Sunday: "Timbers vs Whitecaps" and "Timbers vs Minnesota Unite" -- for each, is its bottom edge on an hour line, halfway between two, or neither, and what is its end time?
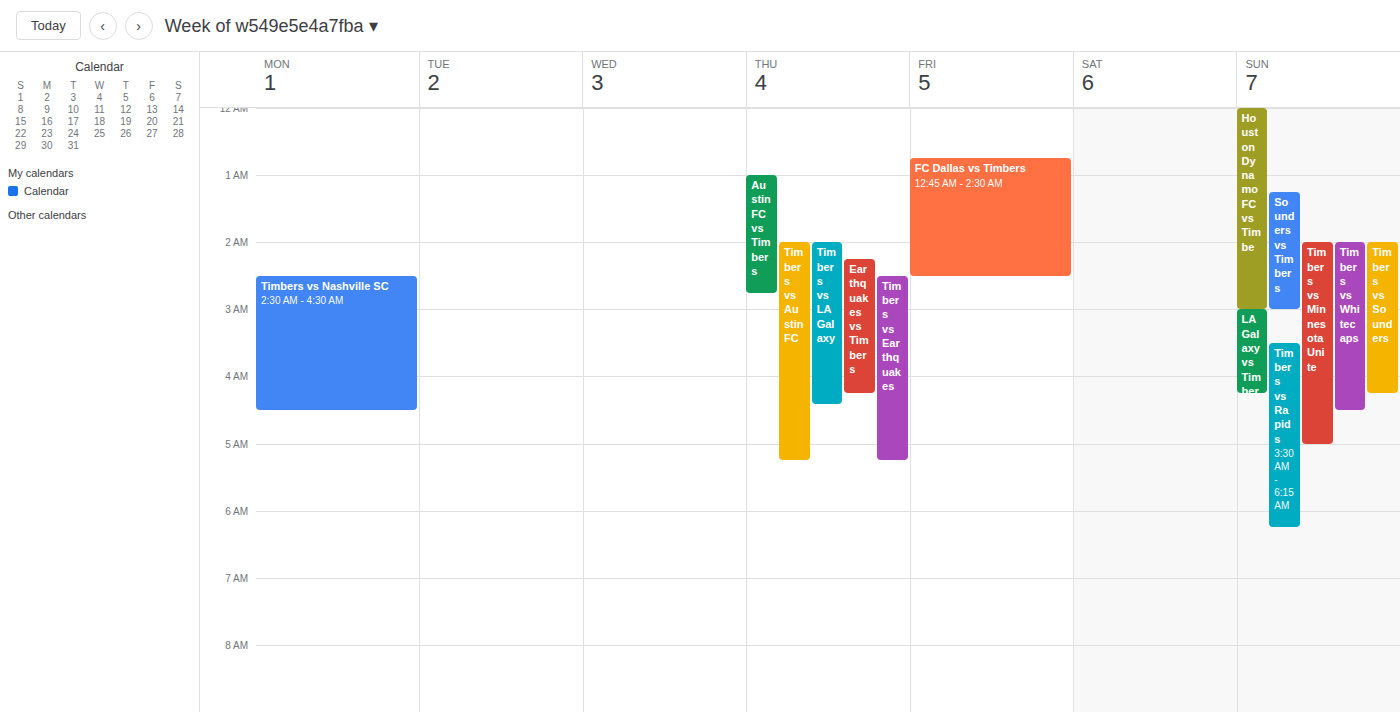
"Timbers vs Whitecaps": 4:30 AM, halfway between the 4 AM and 5 AM lines. "Timbers vs Minnesota Unite": 5:00 AM, exactly on the 5 AM line.